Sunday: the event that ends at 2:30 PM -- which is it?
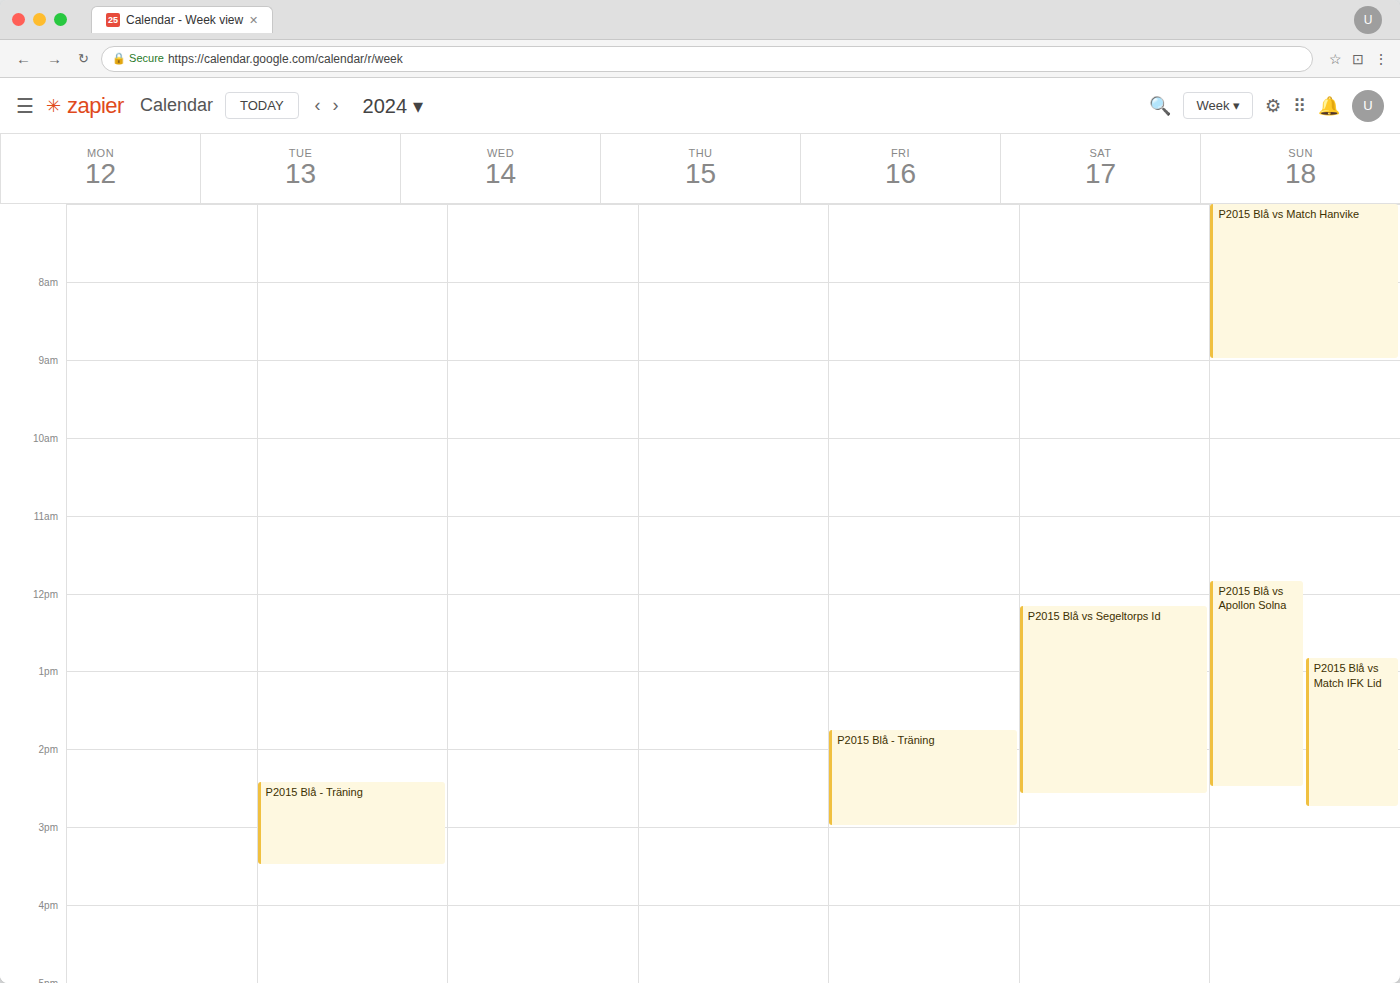
"P2015 Blå vs Apollon Solna"